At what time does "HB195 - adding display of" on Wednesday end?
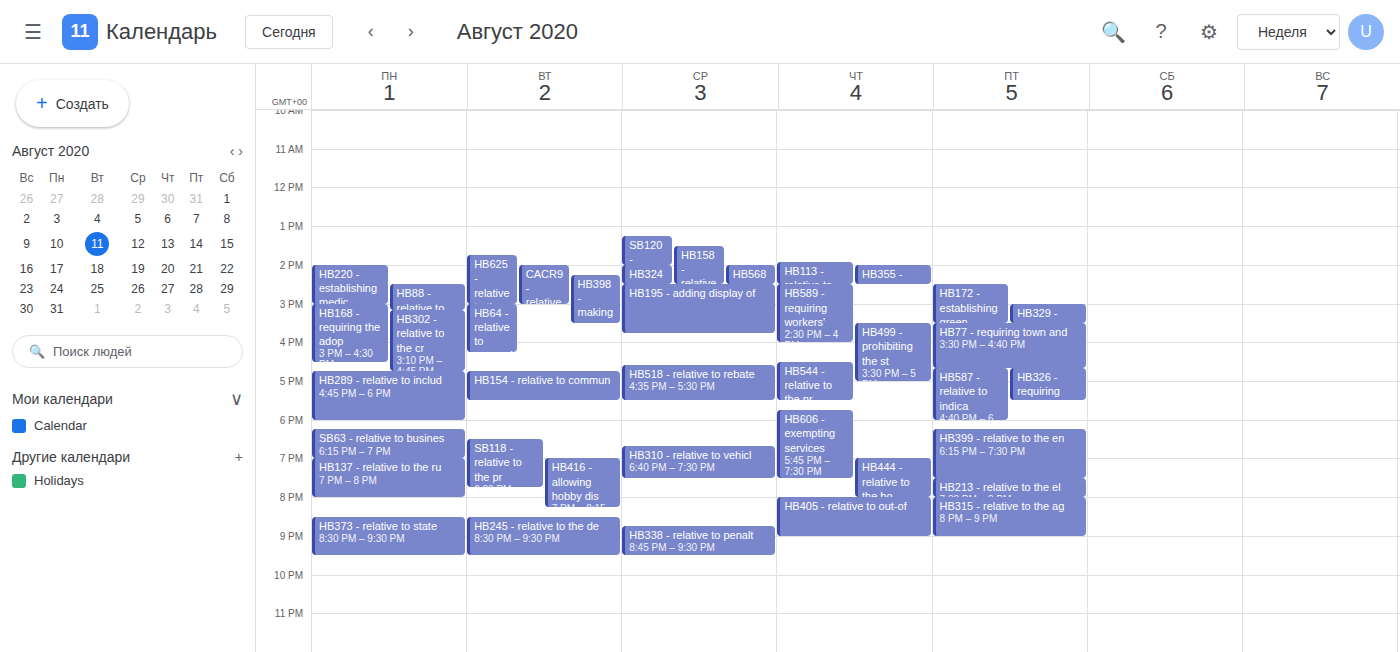
3:45 PM